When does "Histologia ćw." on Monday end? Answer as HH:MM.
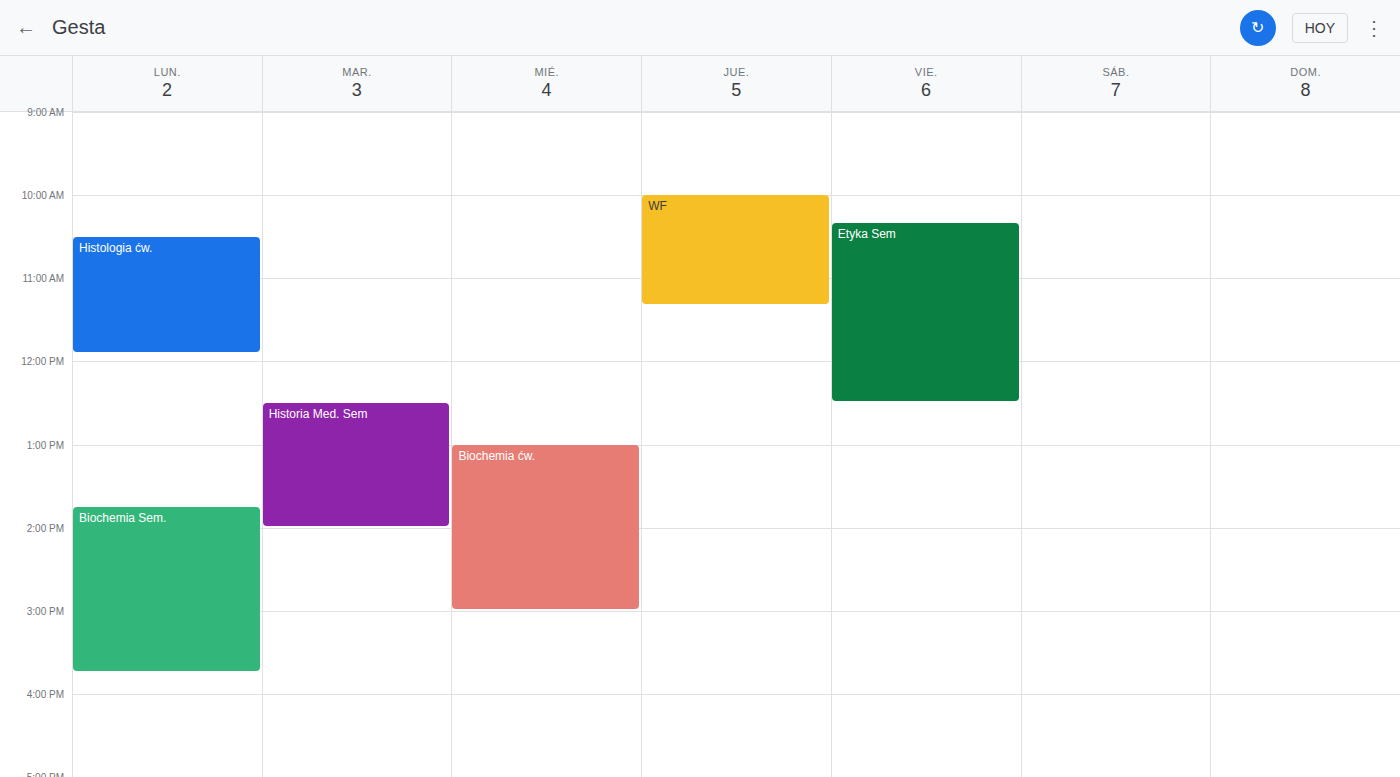
11:55